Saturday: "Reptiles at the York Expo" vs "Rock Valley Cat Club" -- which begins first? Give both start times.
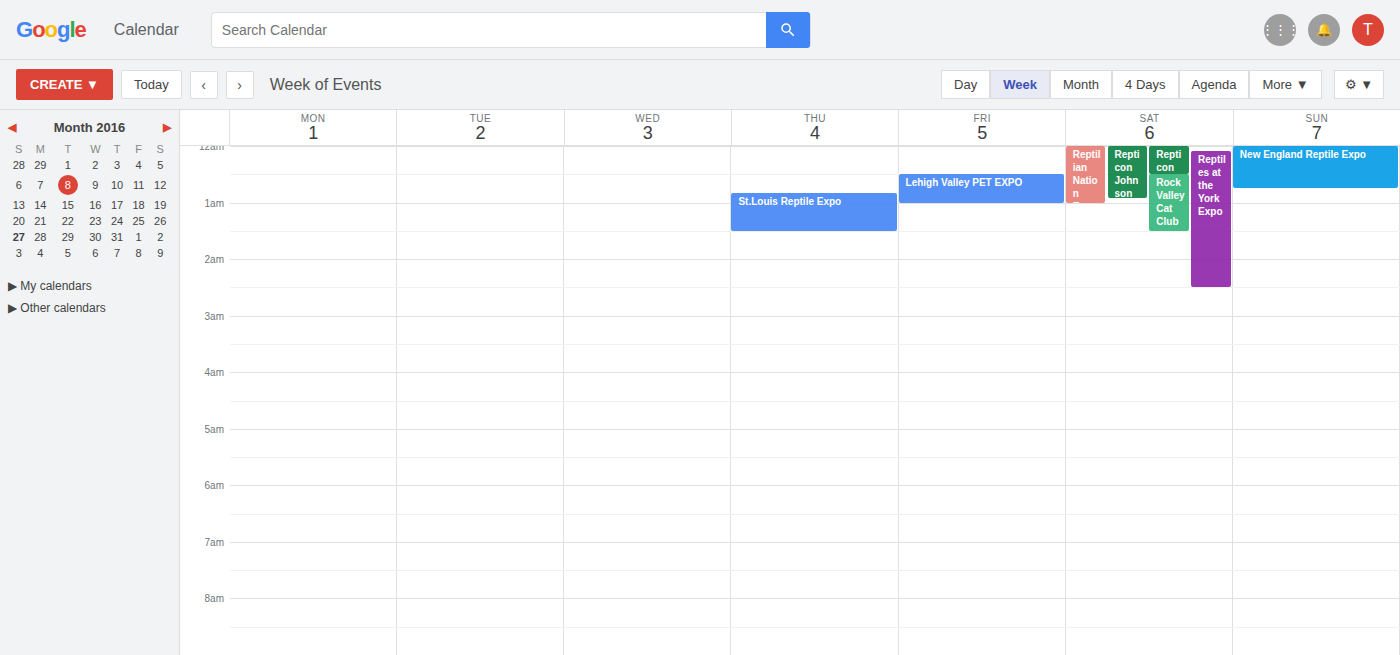
"Reptiles at the York Expo" 12:05 AM; "Rock Valley Cat Club" 12:30 AM.